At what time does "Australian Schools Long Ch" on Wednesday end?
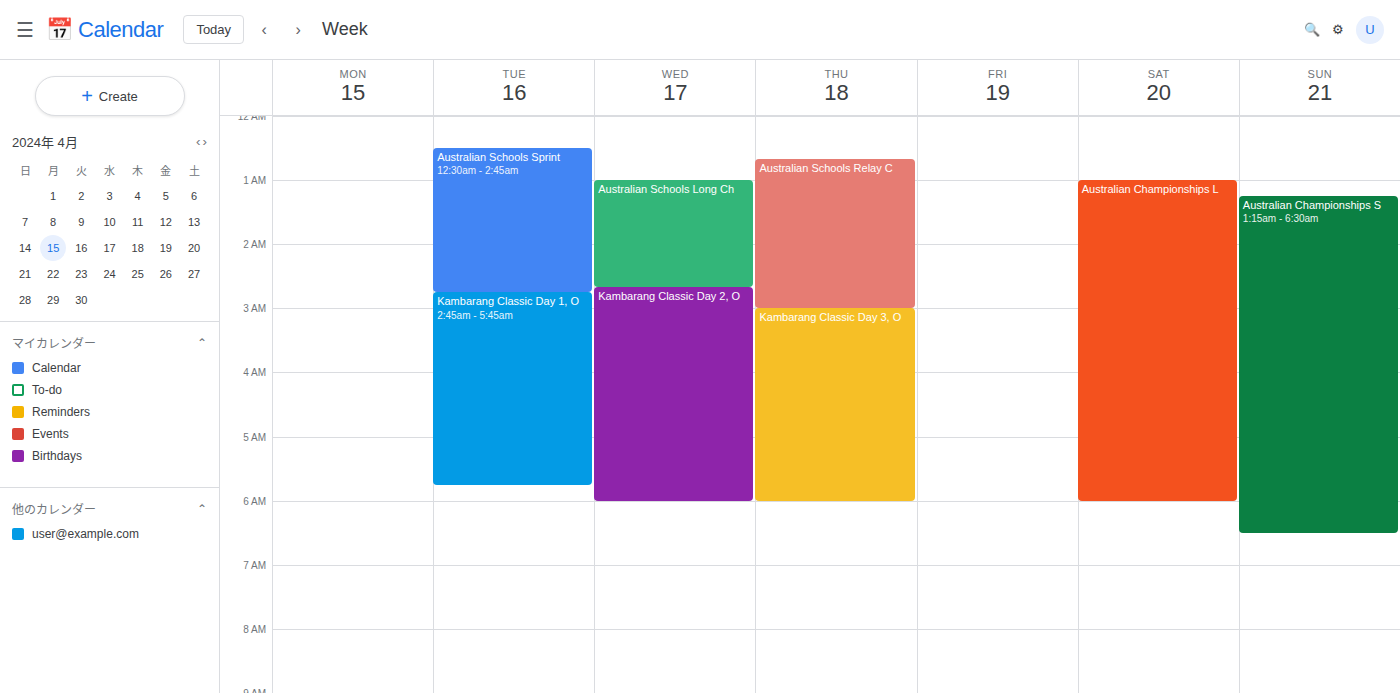
2:40 AM